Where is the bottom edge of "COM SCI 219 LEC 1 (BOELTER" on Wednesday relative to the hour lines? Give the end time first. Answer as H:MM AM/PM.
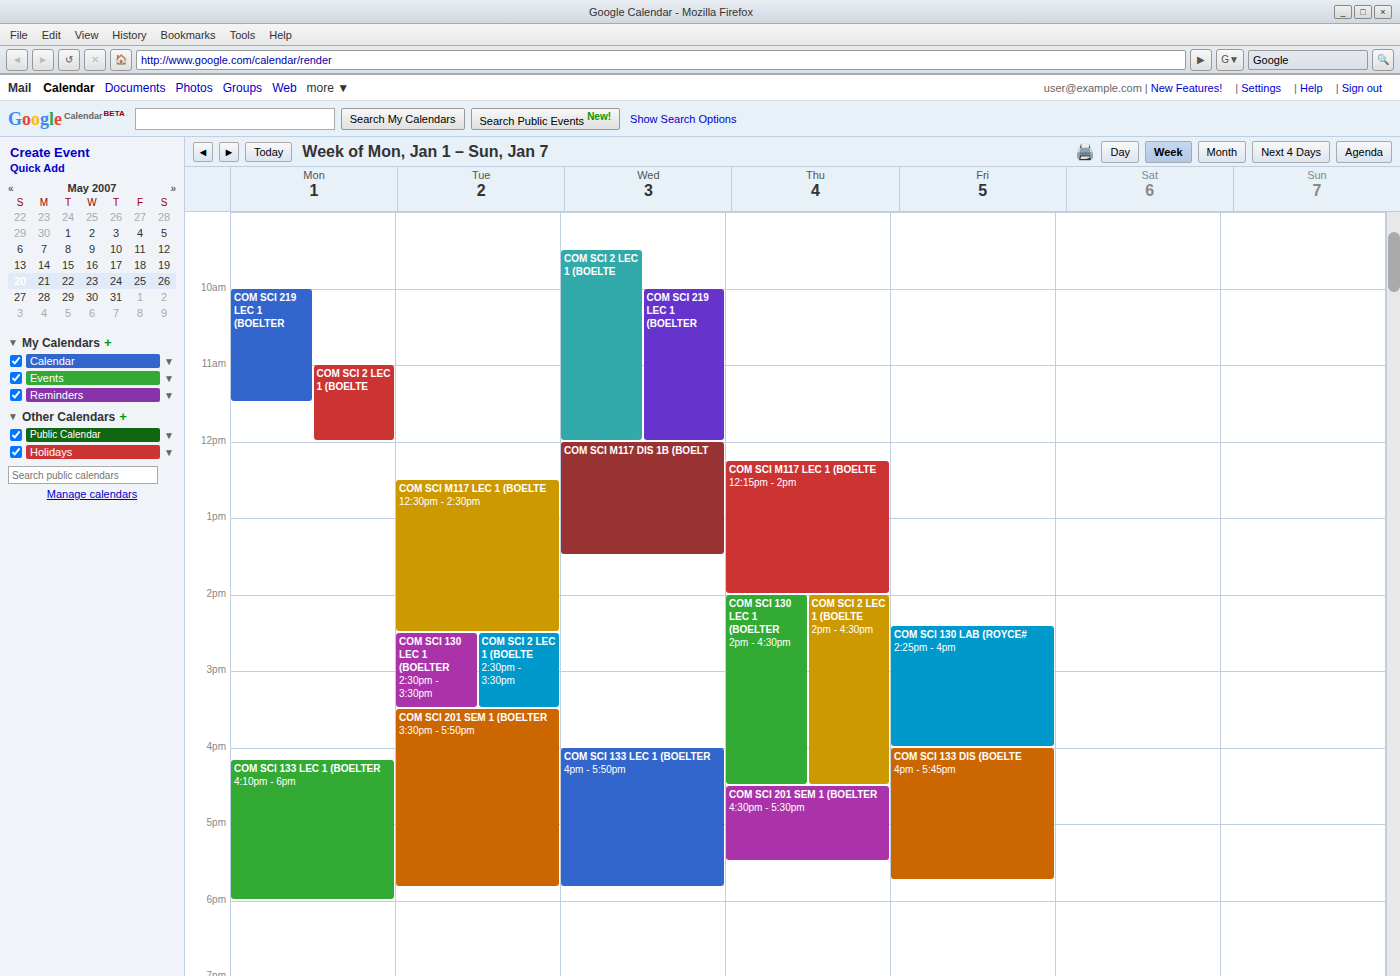
12:00 PM -- exactly on the 12 PM line.